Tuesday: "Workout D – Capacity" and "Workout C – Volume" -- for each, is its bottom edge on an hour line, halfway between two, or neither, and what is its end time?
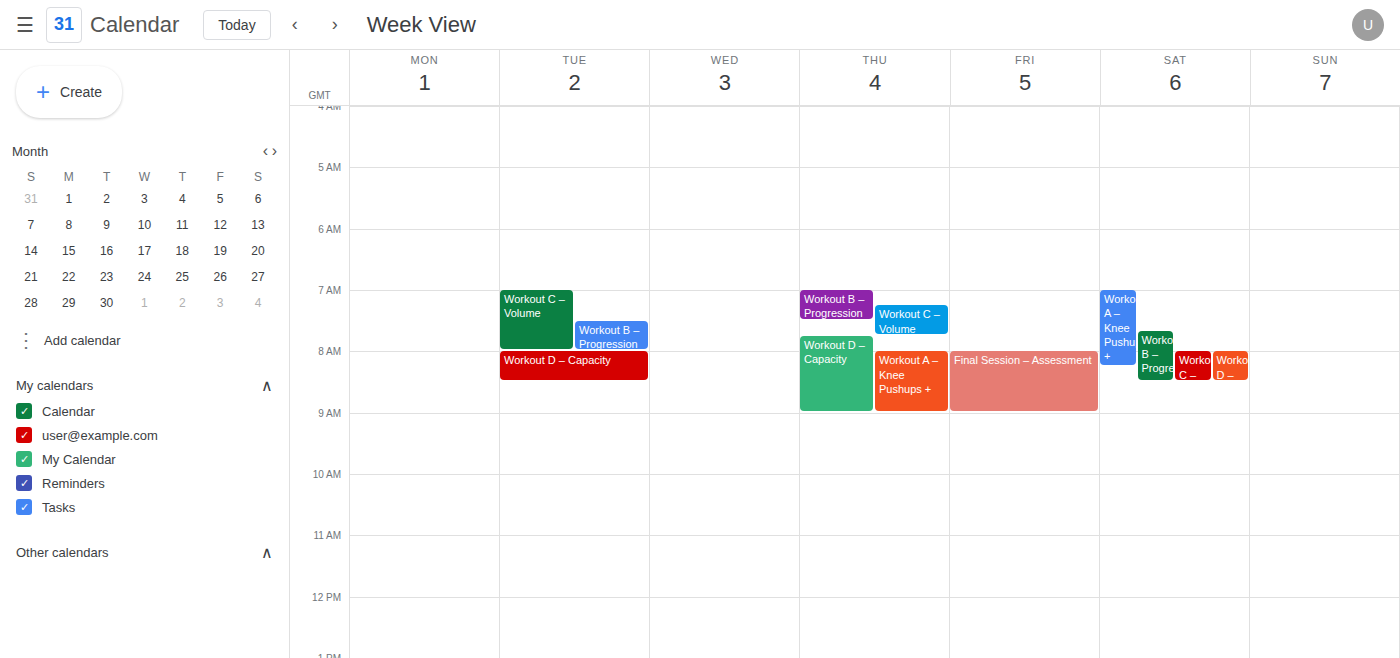
"Workout D – Capacity": 08:30, halfway between the 08:00 and 09:00 lines. "Workout C – Volume": 08:00, exactly on the 08:00 line.